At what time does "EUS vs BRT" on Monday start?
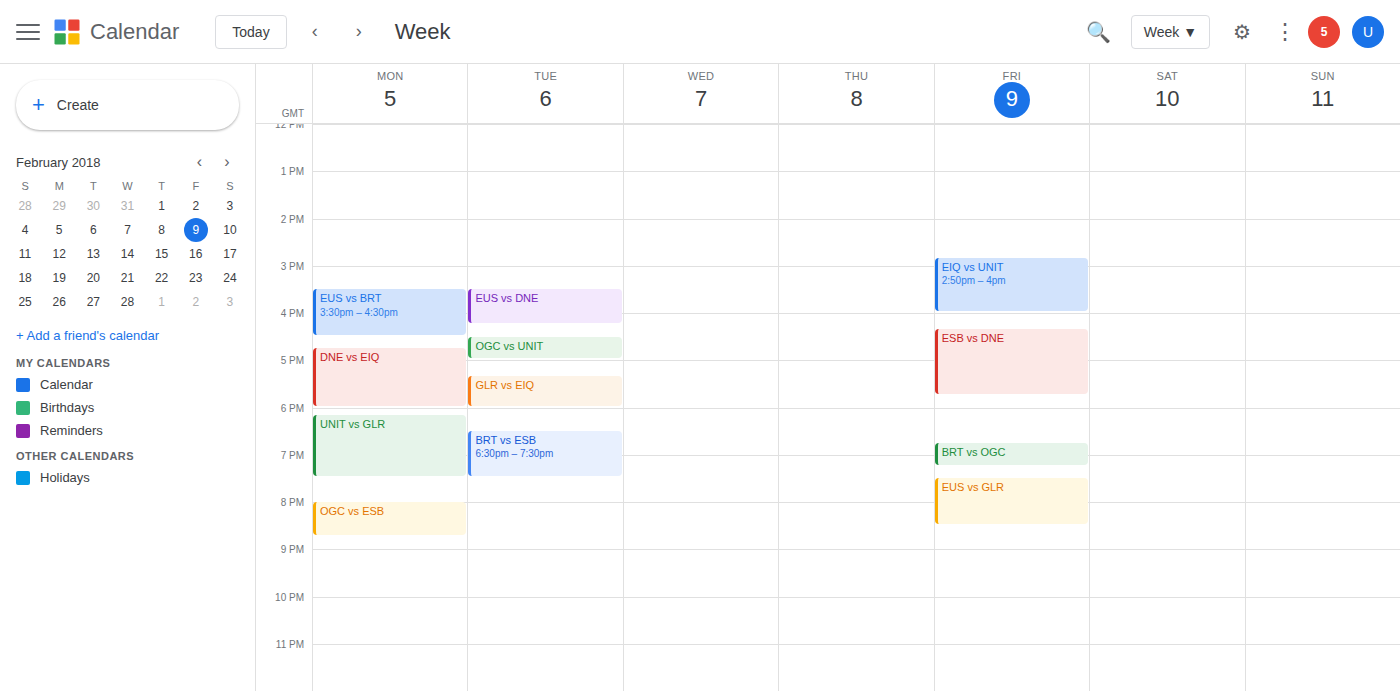
3:30 PM